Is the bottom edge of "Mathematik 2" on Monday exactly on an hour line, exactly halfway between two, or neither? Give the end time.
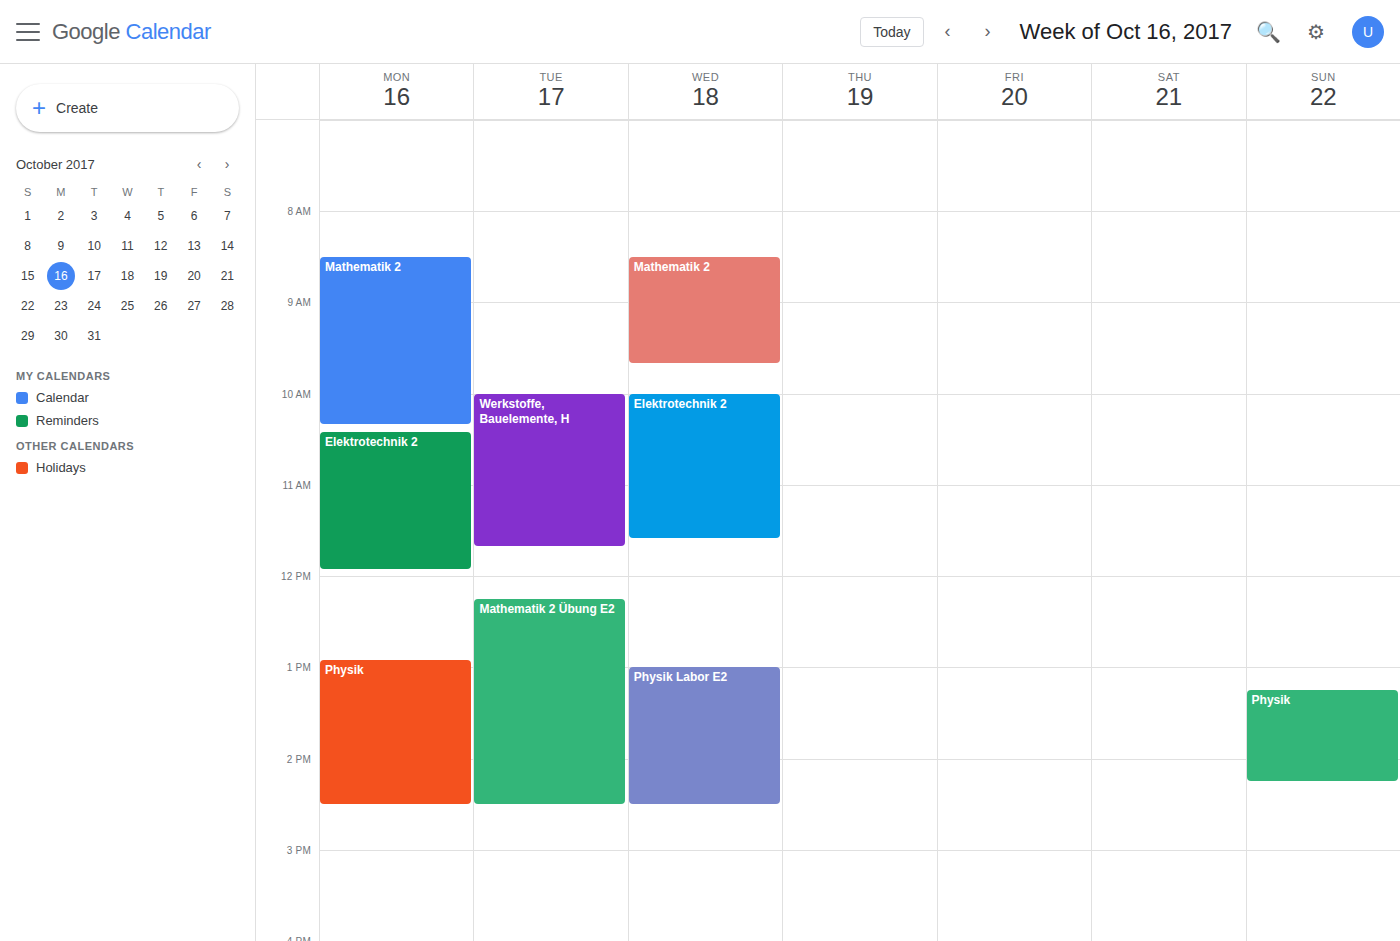
10:20 AM -- neither: 20 minutes below the 10 AM line and 40 minutes above the 11 AM line.